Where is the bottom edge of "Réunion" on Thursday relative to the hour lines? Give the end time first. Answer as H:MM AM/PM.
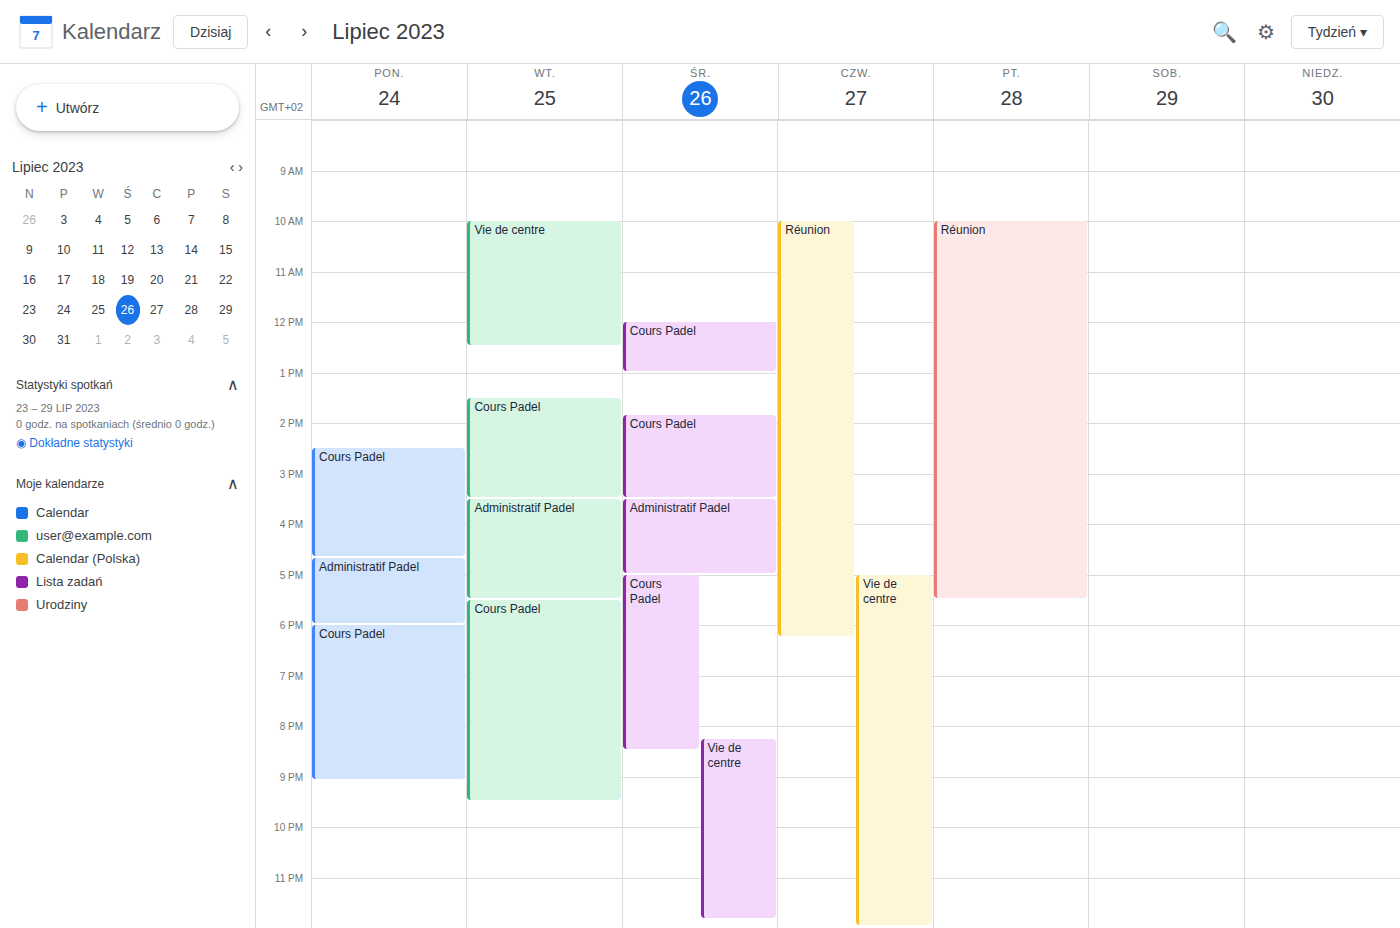
6:15 PM -- neither: a quarter of the way from the 6 PM line to the 7 PM line.